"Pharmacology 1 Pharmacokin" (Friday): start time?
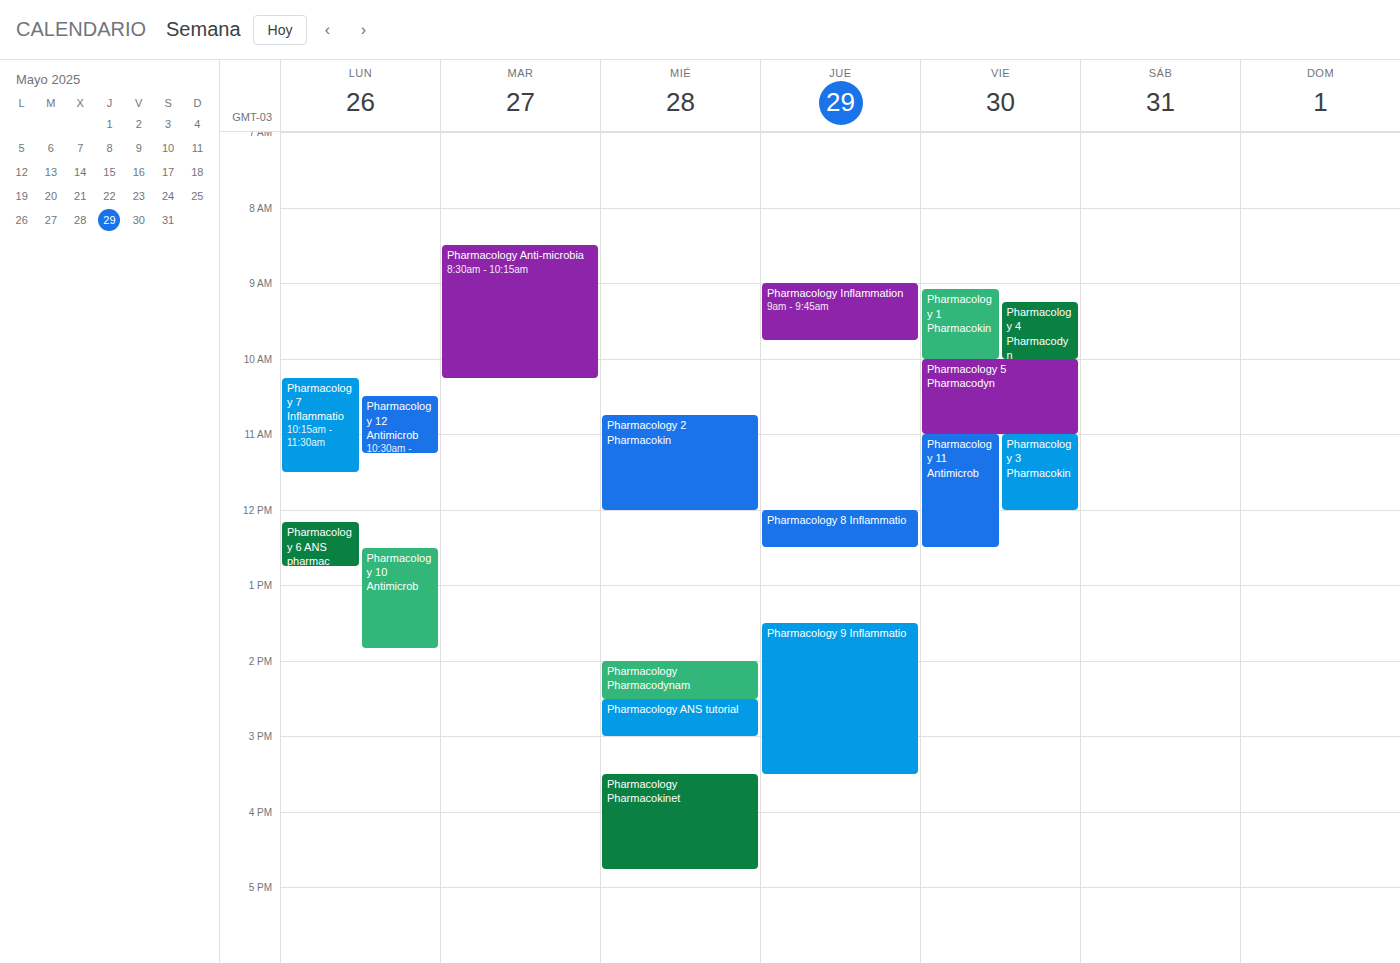
9:05 AM